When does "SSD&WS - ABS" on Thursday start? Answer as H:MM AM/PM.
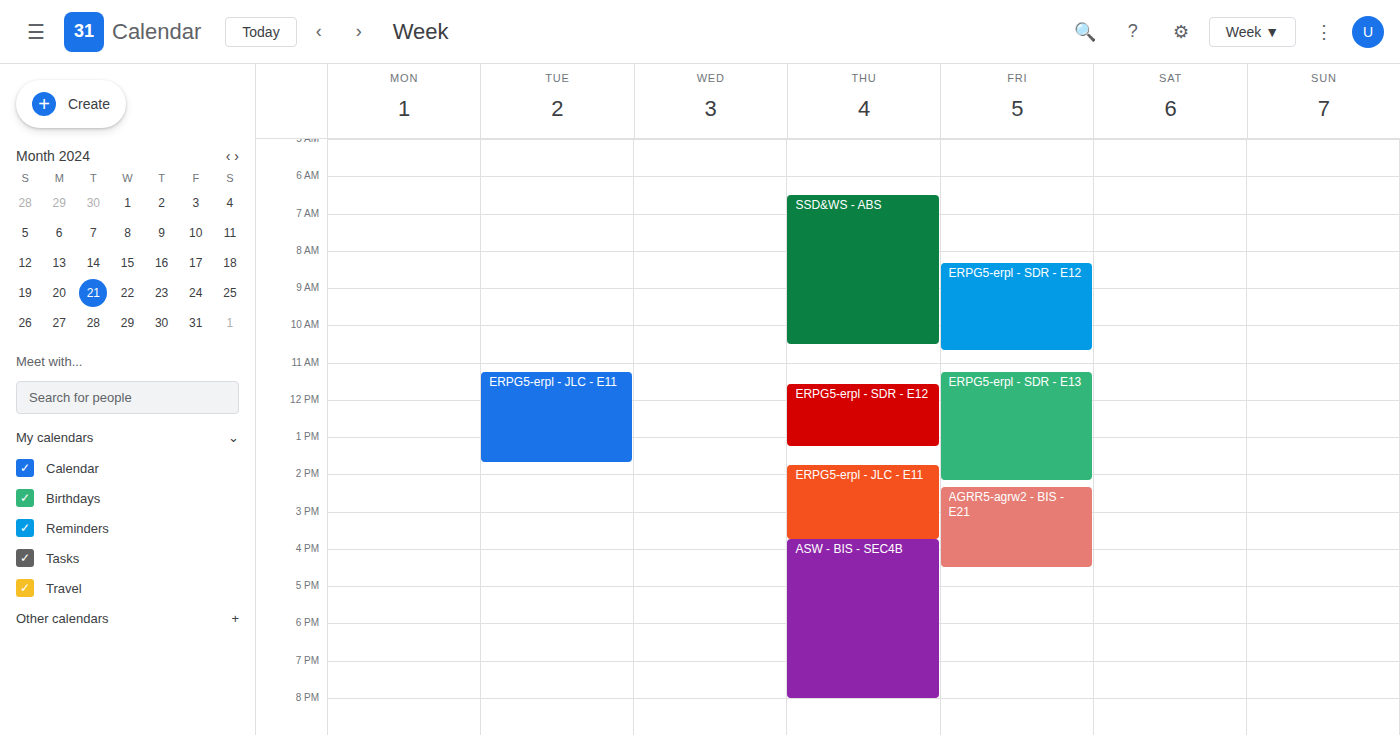
6:30 AM